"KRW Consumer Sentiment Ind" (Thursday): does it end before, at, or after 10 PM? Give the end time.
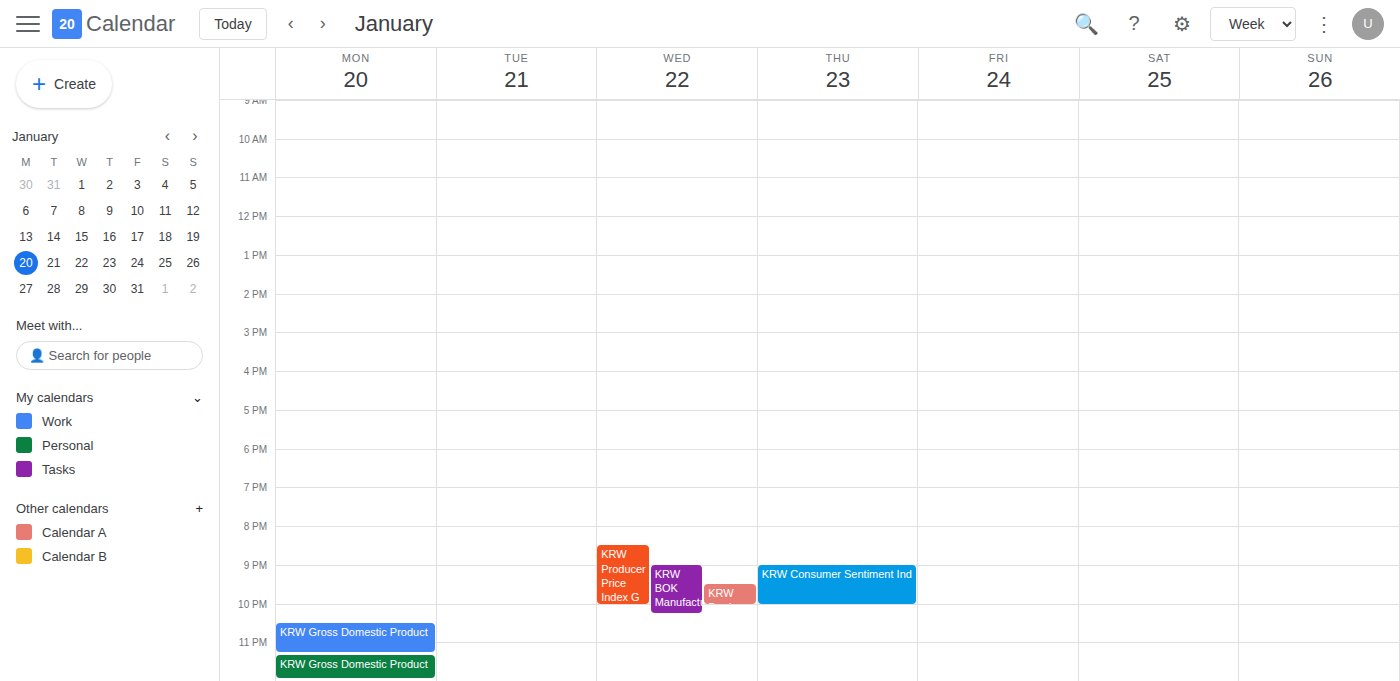
10:00 PM -- exactly at 10 PM, on the 10 PM line.